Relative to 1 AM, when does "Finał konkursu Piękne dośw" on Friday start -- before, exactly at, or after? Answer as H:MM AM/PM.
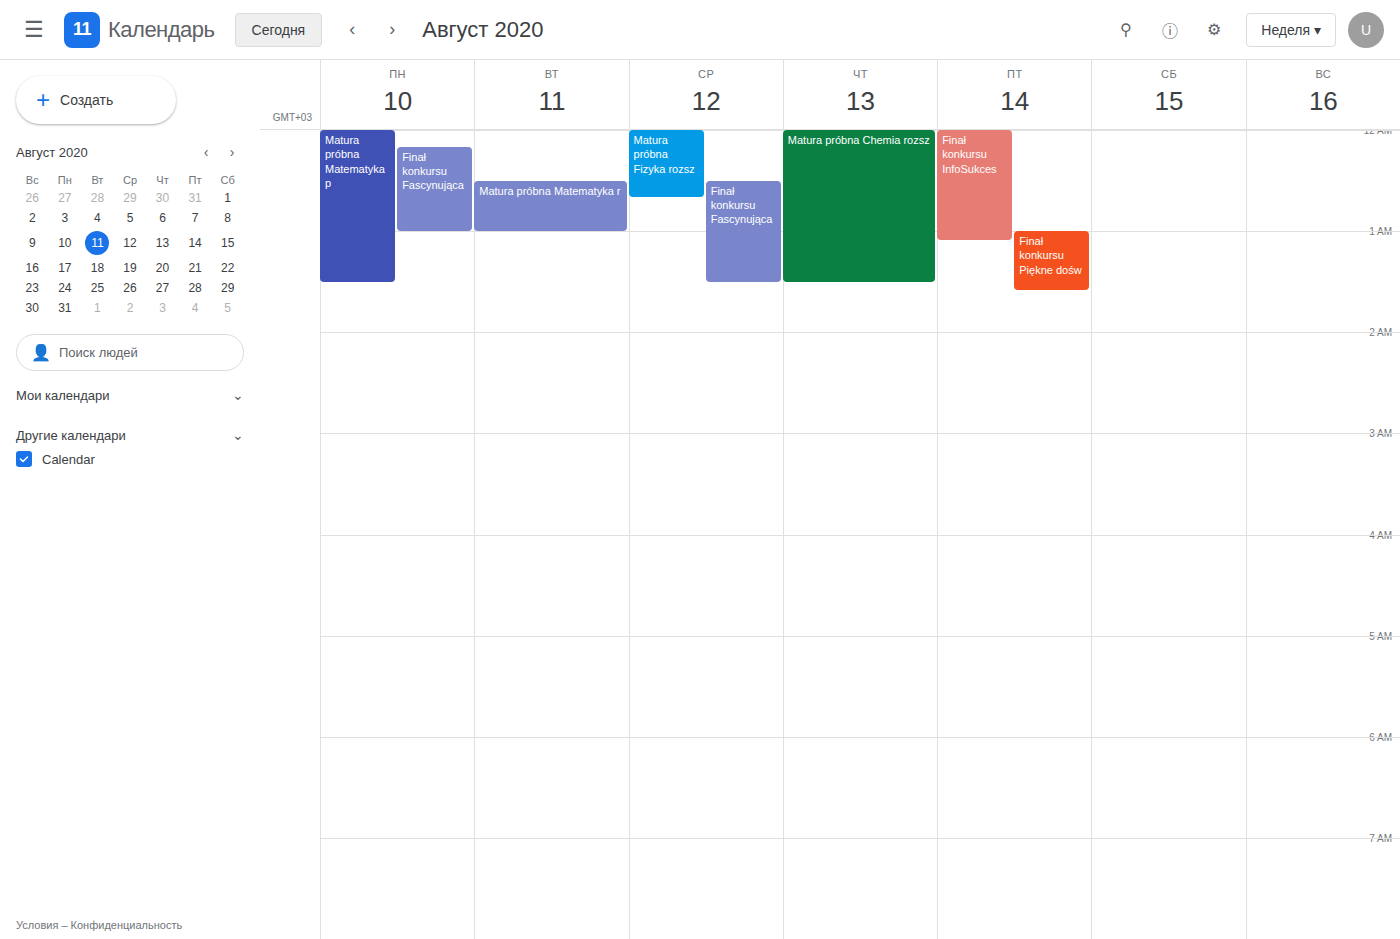
1:00 AM -- exactly at 1 AM, on the 1 AM line.